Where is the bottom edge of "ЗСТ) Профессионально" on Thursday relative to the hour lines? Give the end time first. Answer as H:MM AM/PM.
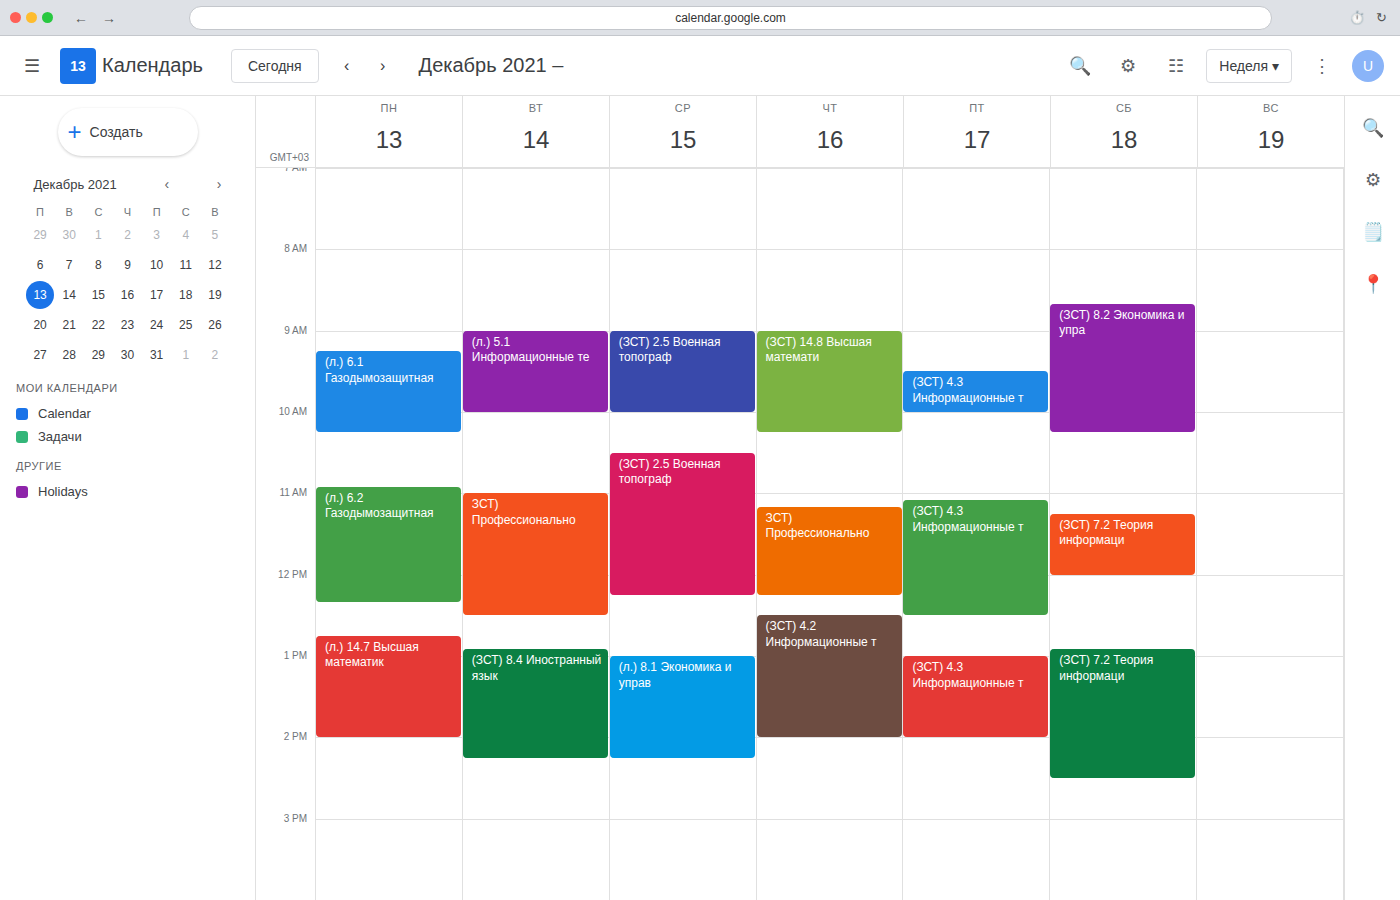
12:15 PM -- neither: a quarter of the way from the 12 PM line to the 1 PM line.